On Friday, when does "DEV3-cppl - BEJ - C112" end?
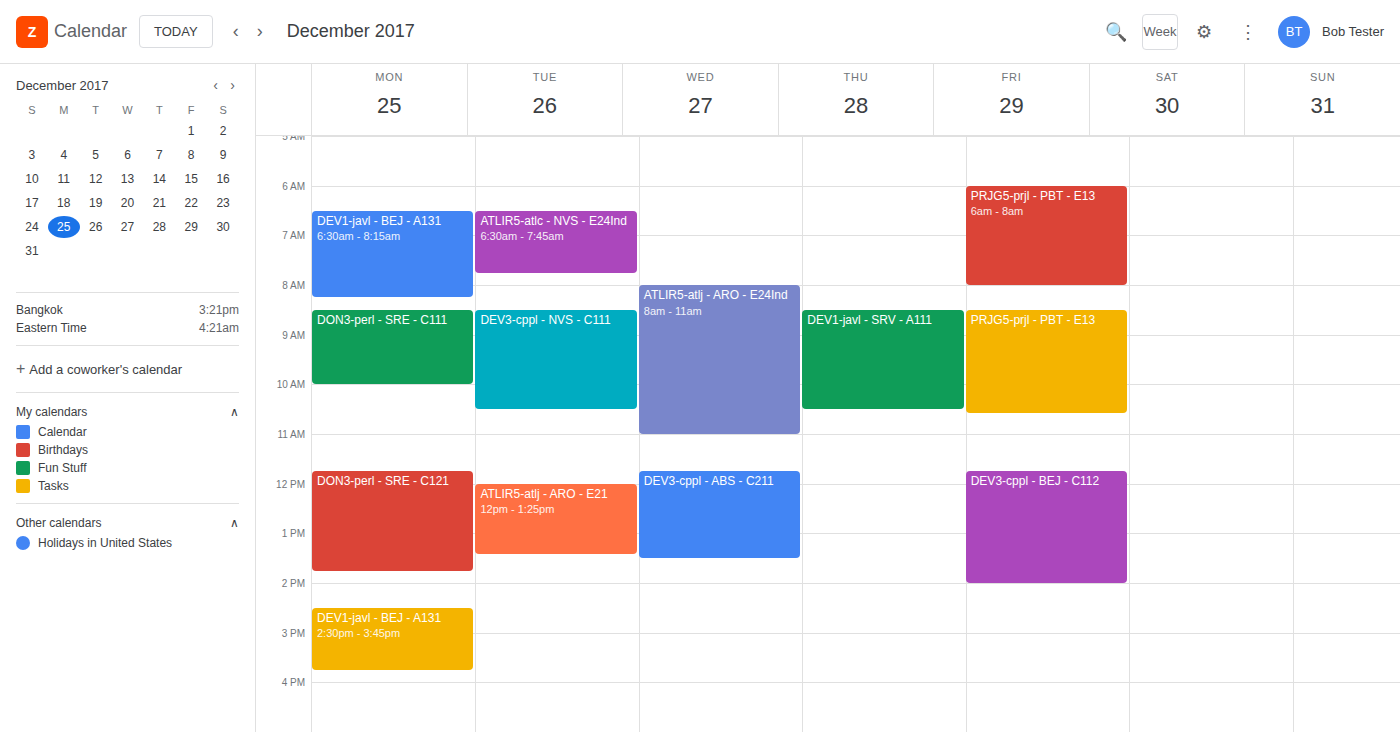
2:00 PM